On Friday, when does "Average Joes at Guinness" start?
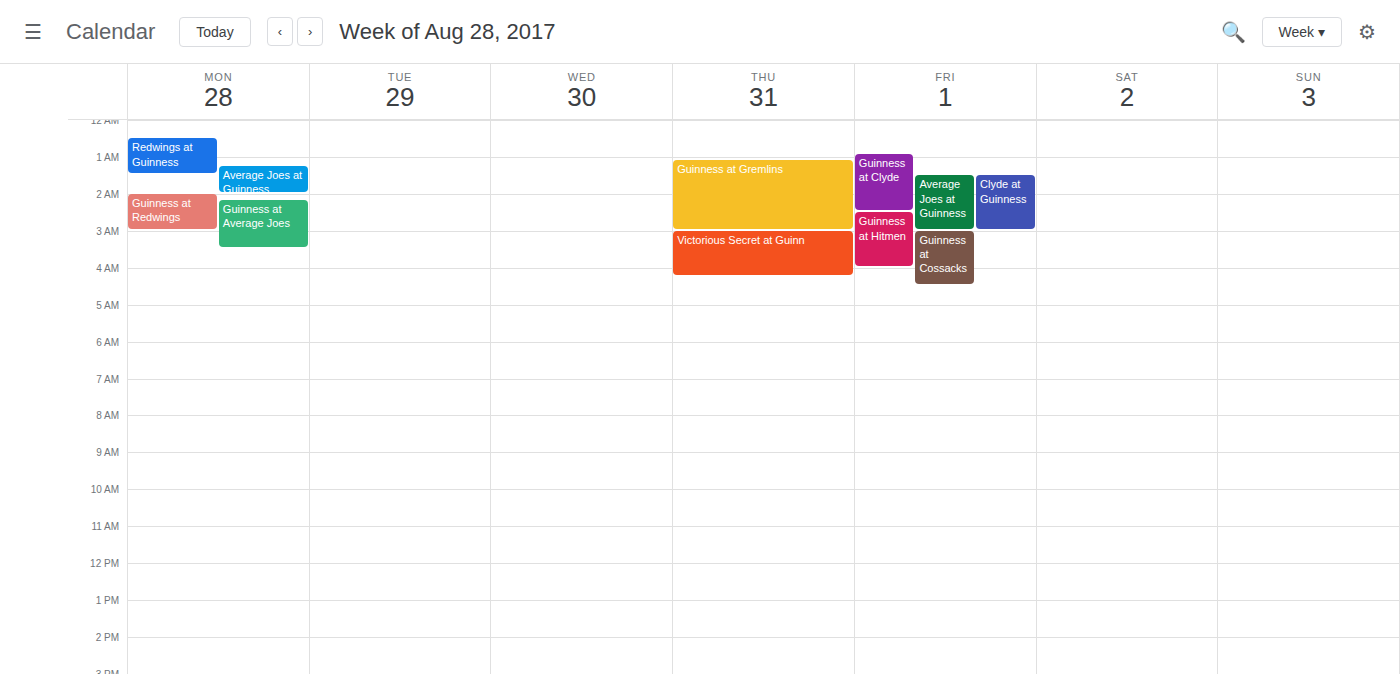
1:30 AM